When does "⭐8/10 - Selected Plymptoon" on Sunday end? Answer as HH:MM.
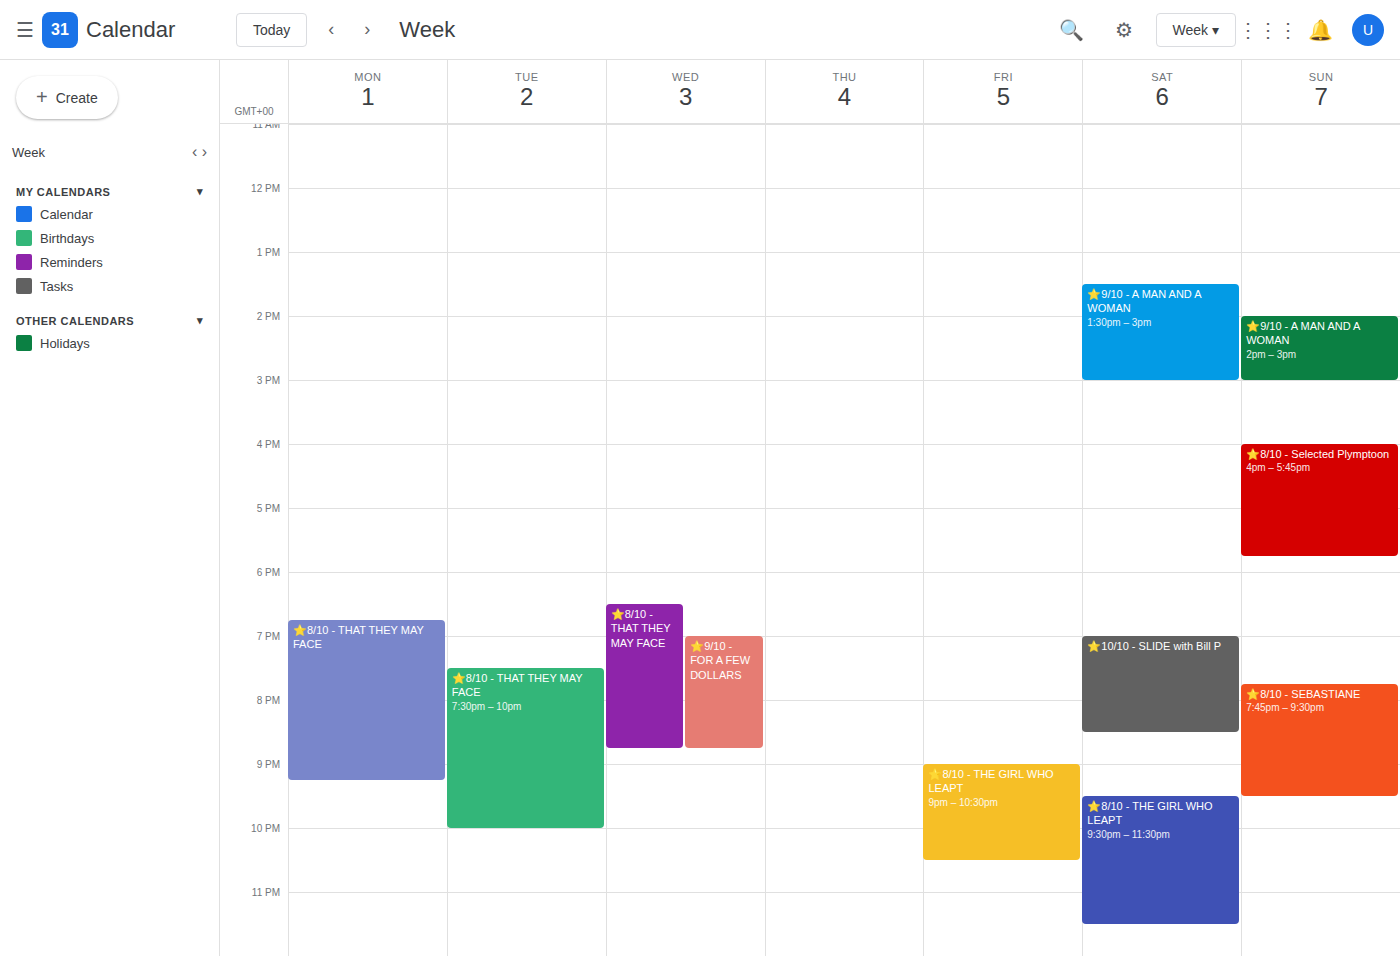
17:45